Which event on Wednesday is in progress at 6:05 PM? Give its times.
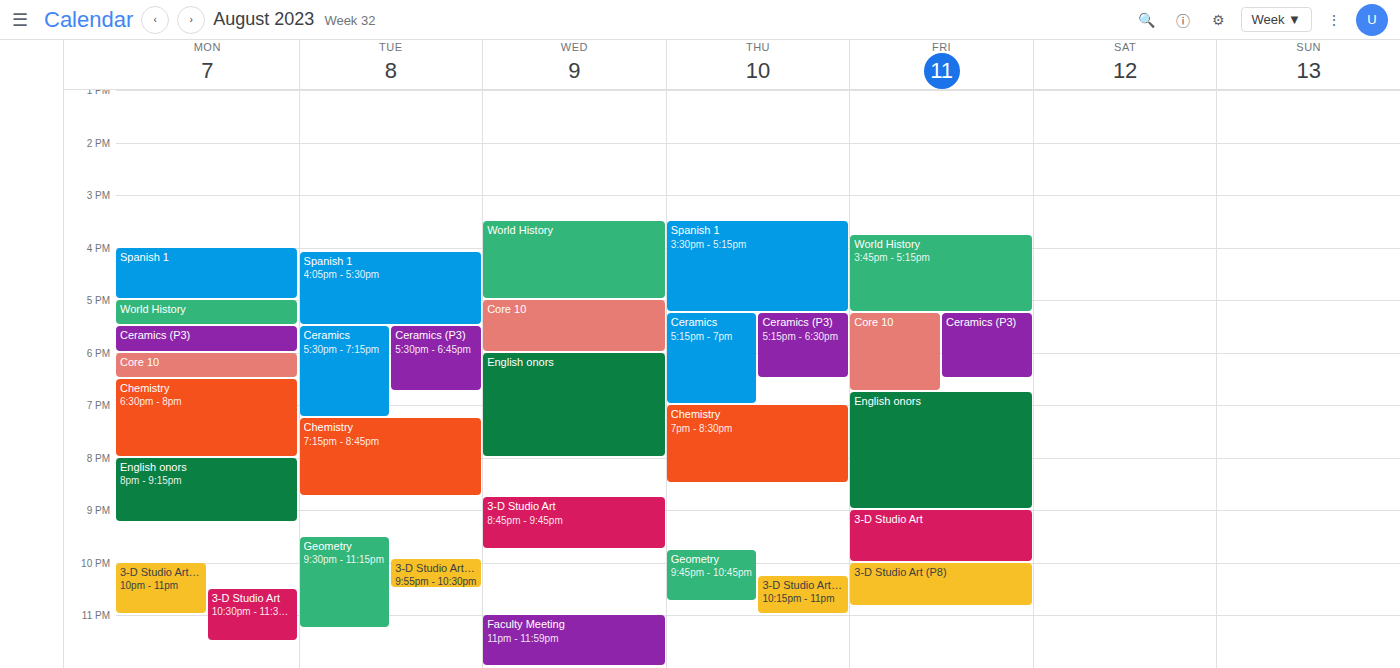
"English onors", 6:00 PM to 8:00 PM